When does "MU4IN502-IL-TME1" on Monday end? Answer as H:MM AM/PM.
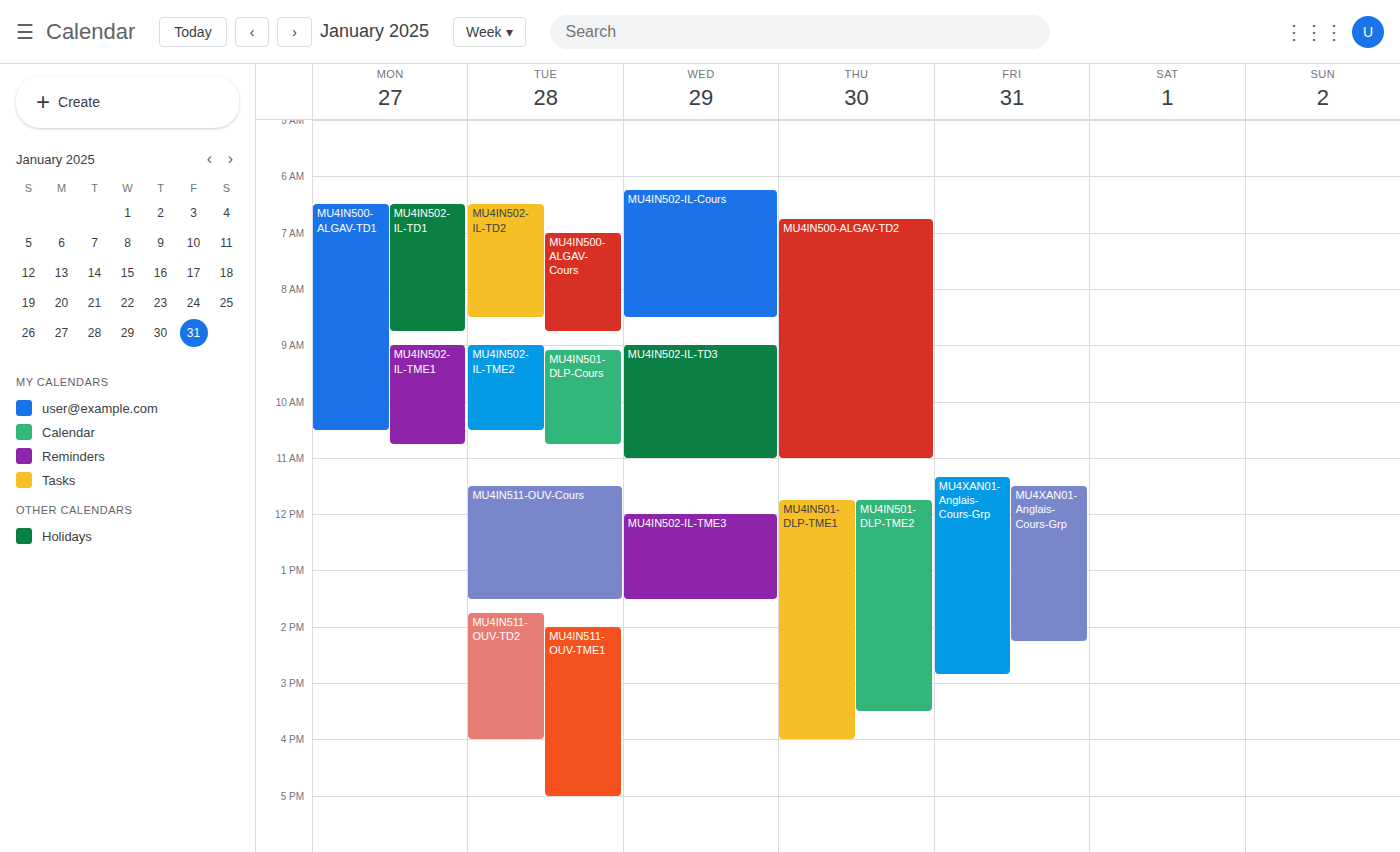
10:45 AM